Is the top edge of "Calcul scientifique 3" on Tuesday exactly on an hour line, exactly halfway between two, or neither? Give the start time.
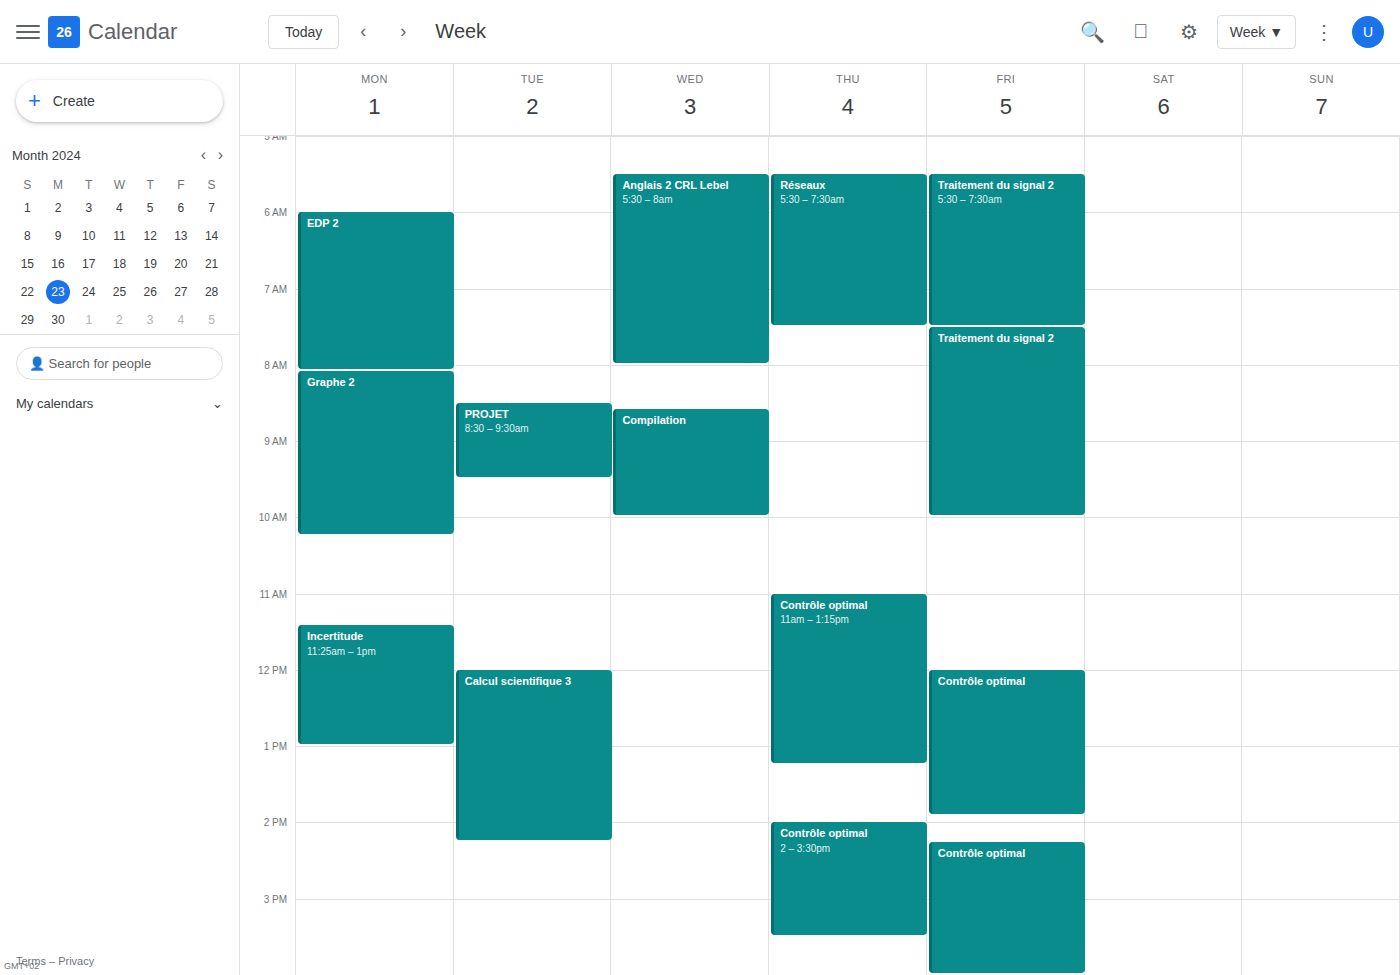
12:00 PM -- exactly on the 12 PM line.